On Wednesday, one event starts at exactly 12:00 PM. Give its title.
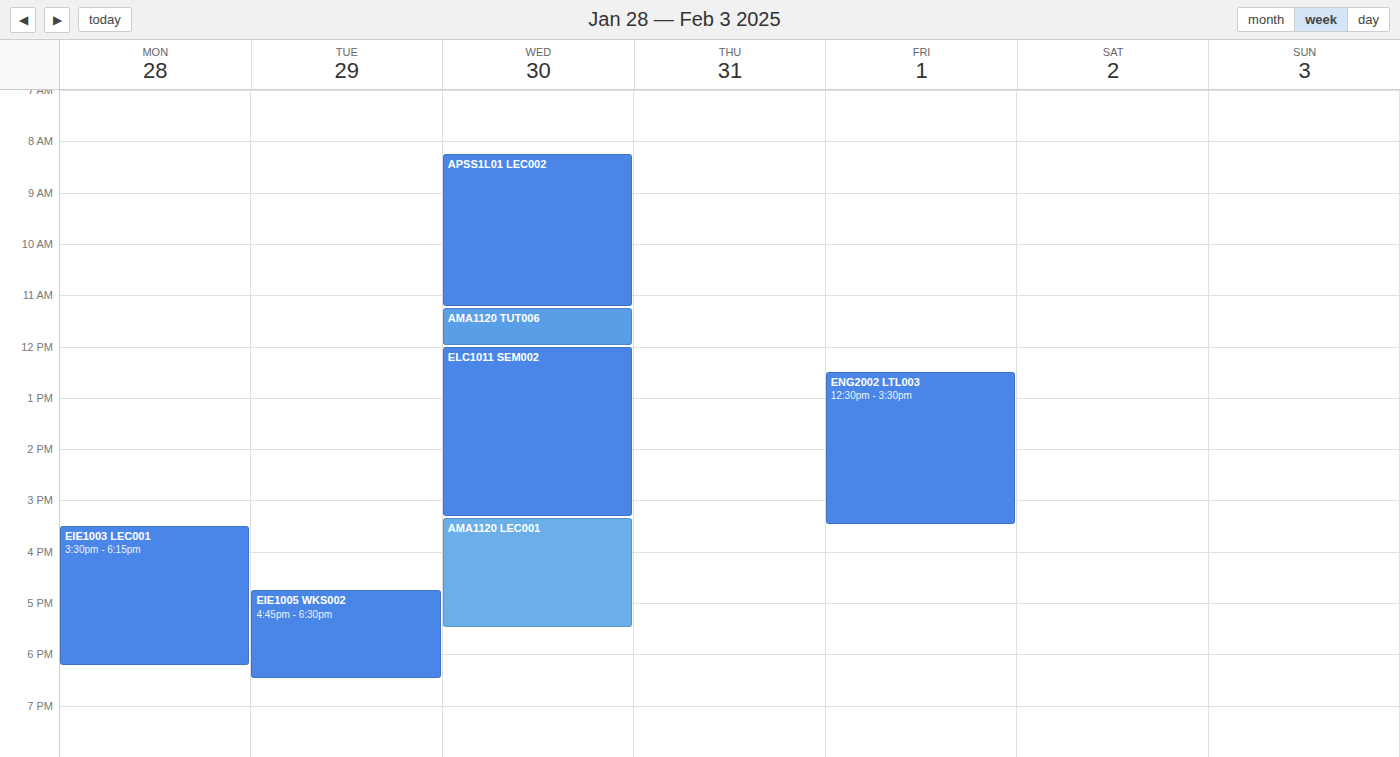
"ELC1011 SEM002"